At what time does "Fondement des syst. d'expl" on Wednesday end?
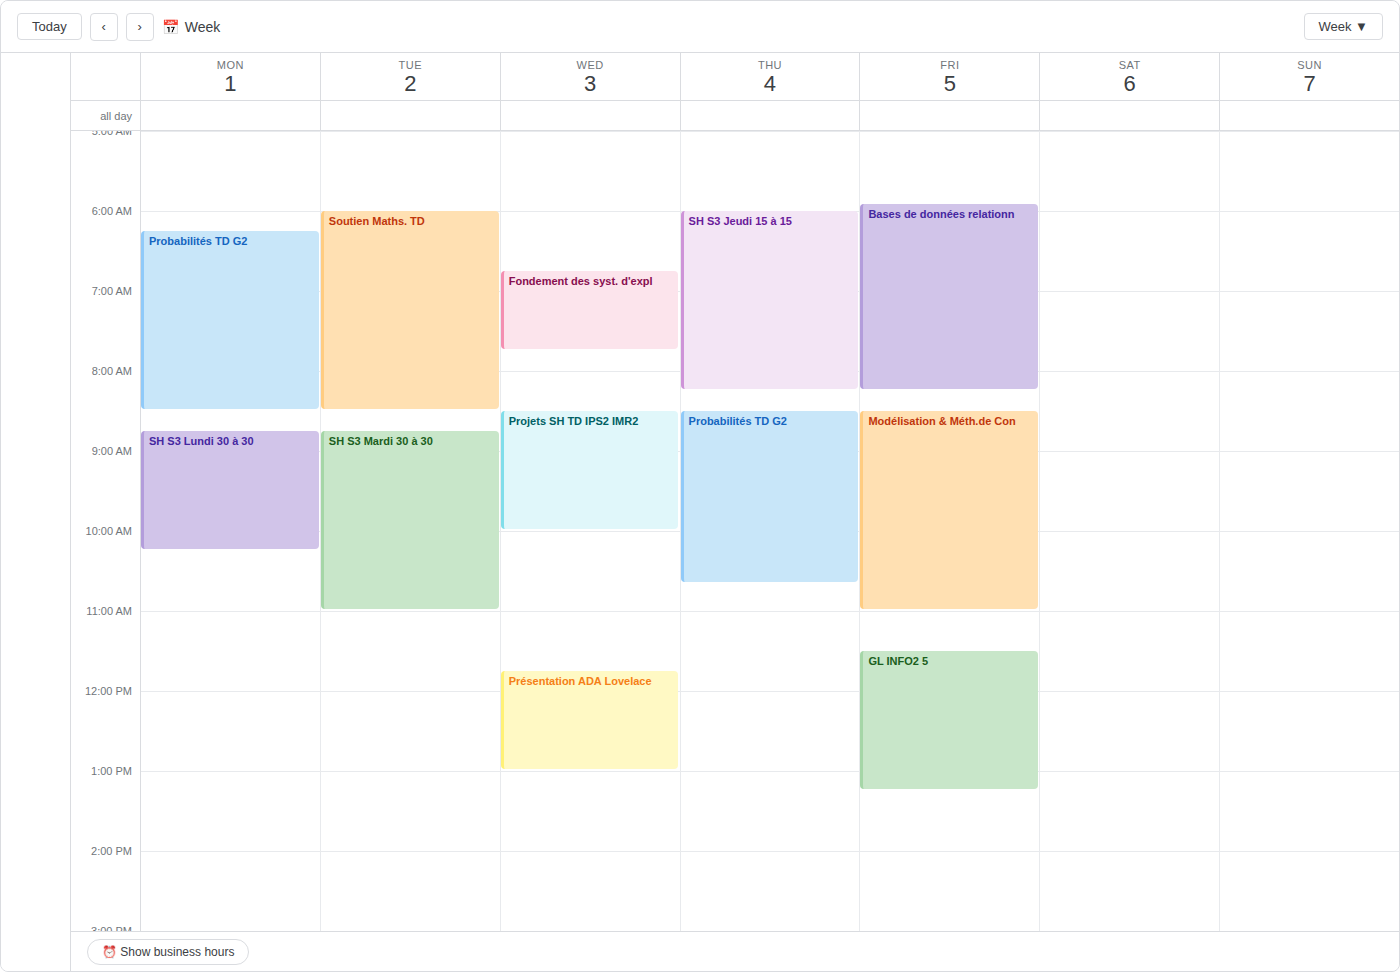
07:45